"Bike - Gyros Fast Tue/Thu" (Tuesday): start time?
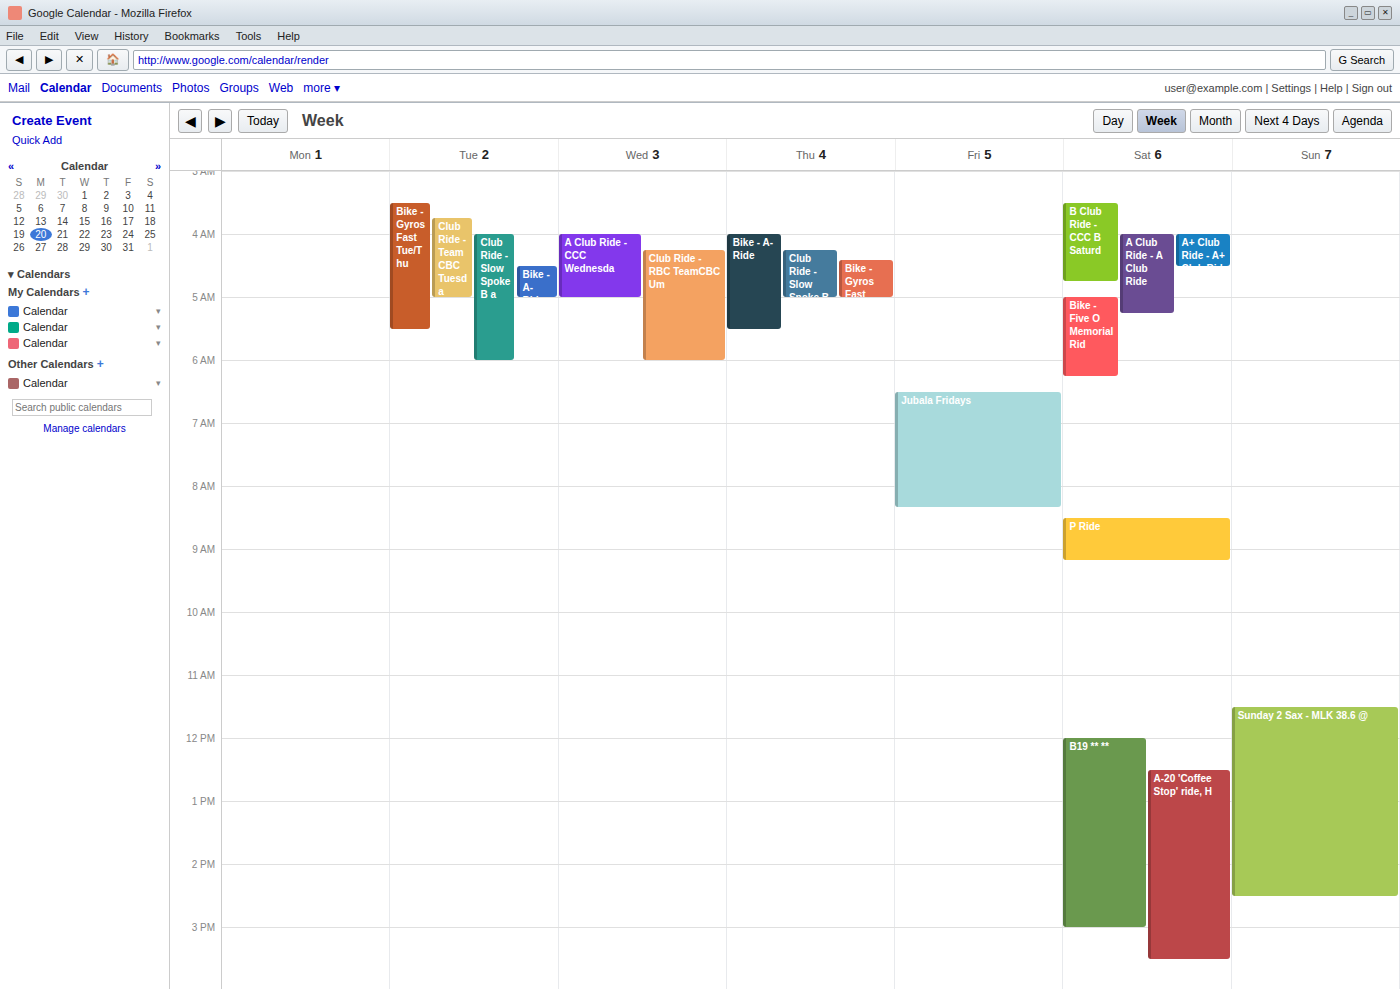
3:30 AM